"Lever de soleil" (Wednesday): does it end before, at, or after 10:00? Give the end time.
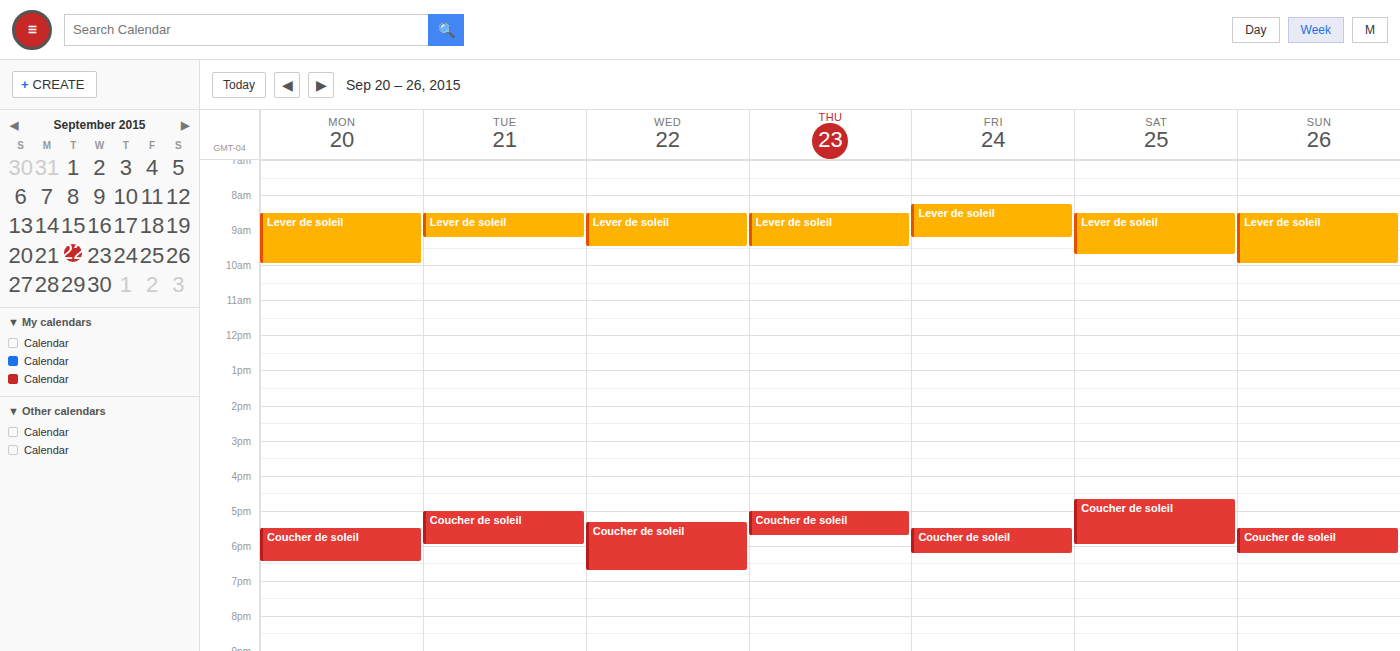
09:30 -- before 10:00, 30 minutes above the 10:00 line.